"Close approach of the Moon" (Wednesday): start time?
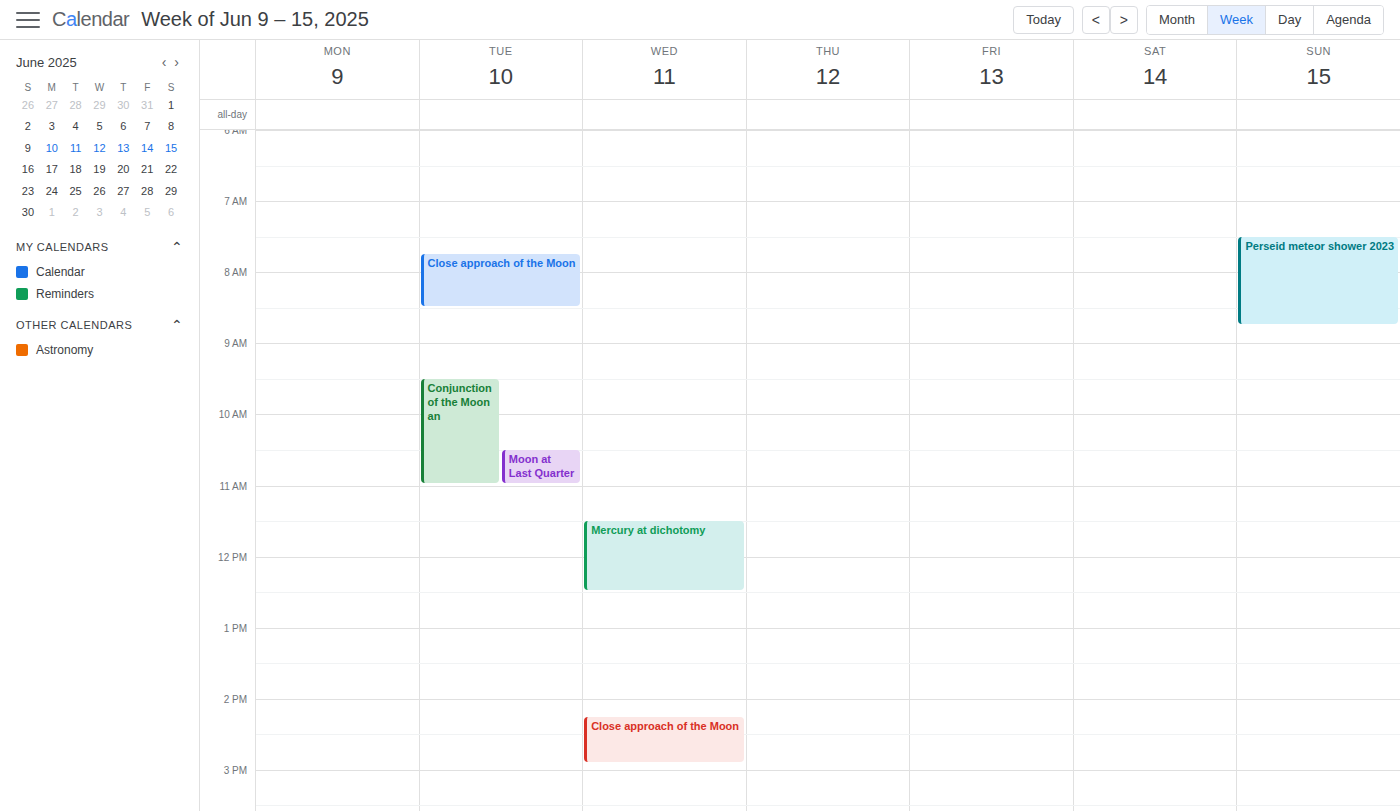
14:15